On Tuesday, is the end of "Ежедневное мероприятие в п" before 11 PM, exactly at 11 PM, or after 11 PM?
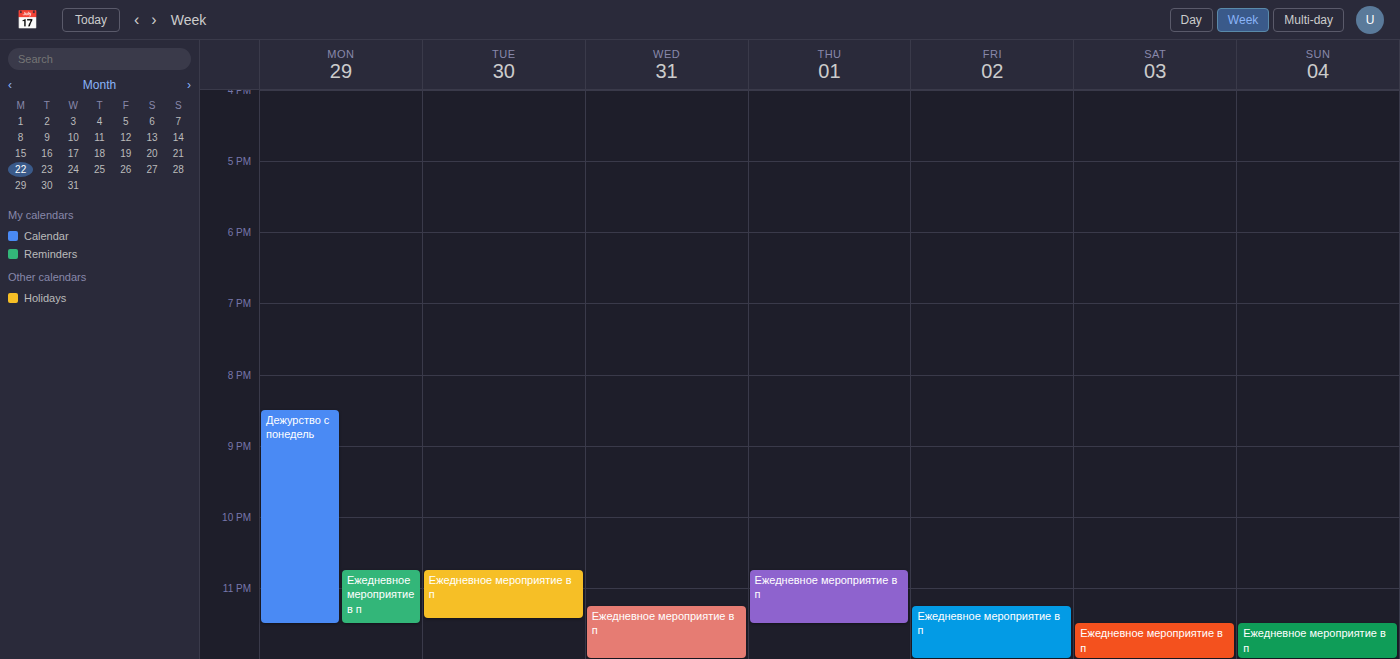
11:25 PM -- after 11 PM, 25 minutes below the 11 PM line.